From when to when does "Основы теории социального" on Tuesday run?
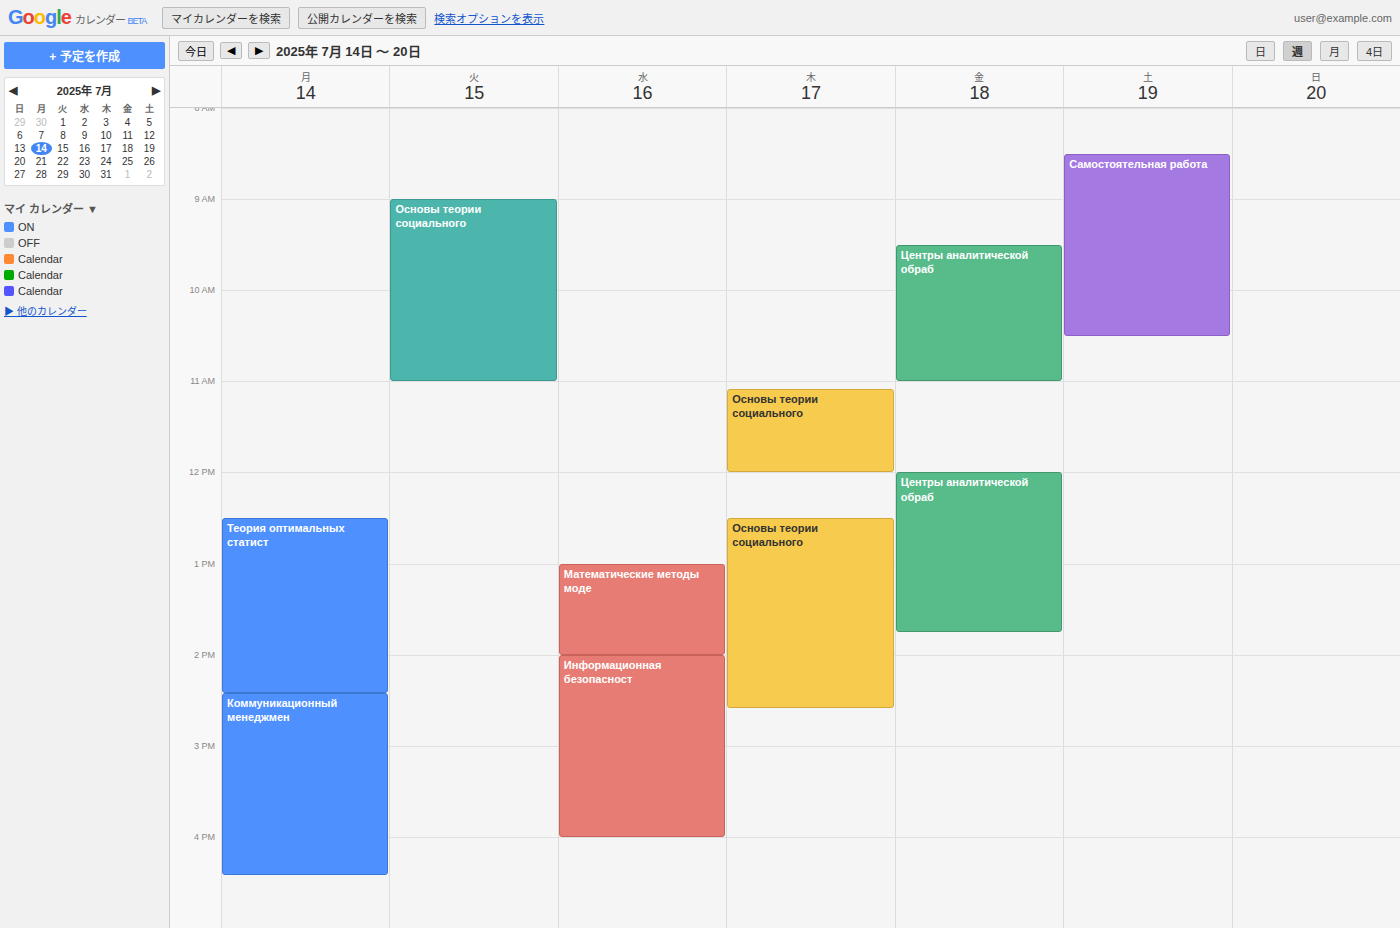
9:00 AM to 11:00 AM